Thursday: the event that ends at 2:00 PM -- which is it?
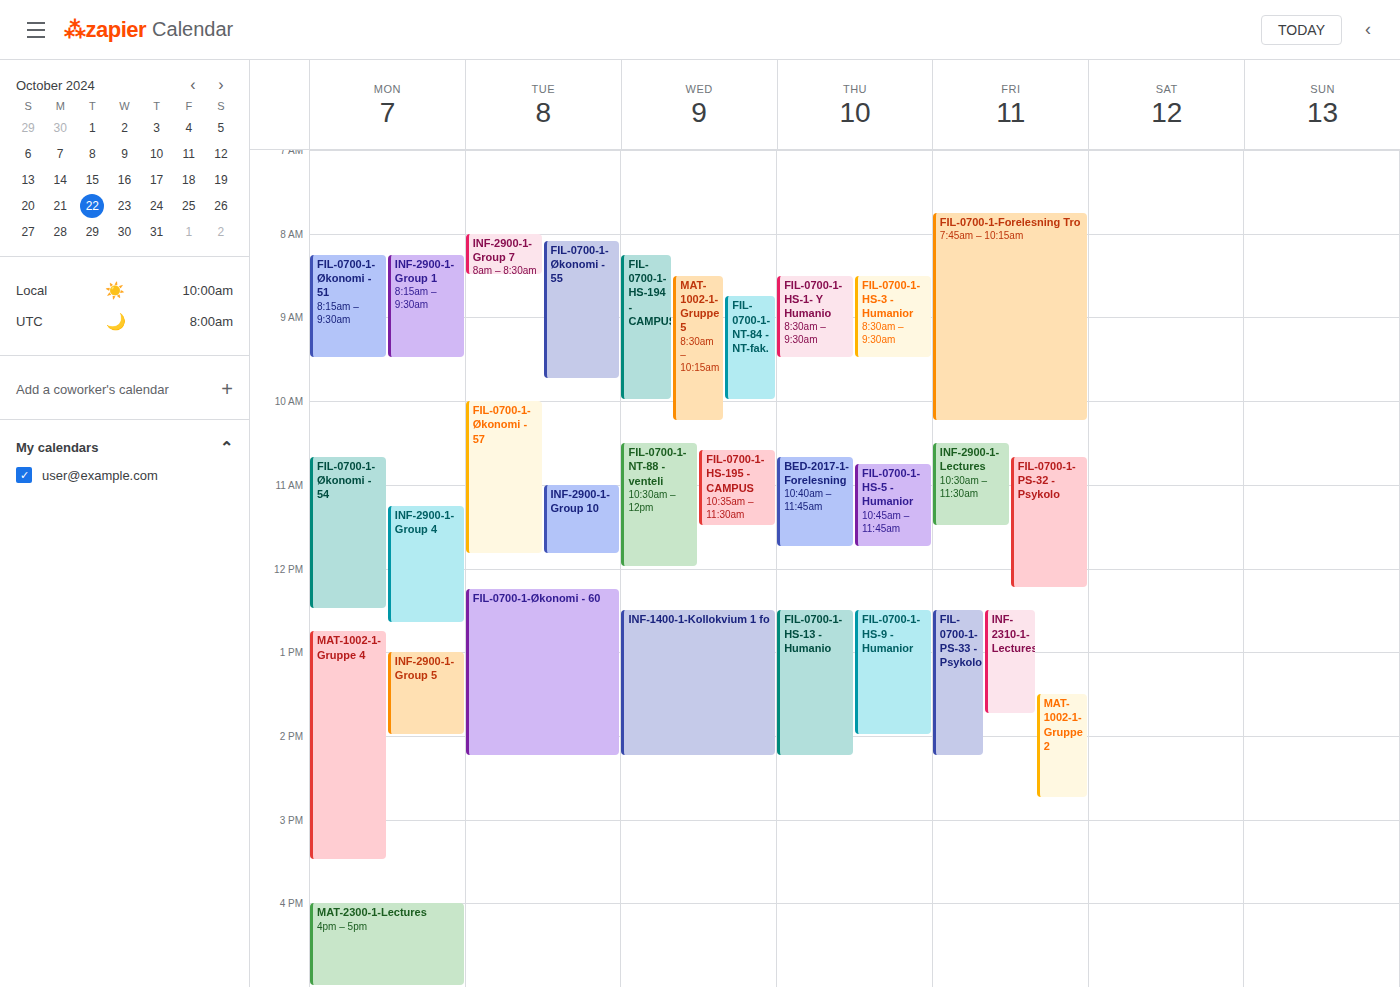
"FIL-0700-1-HS-9 - Humanior"